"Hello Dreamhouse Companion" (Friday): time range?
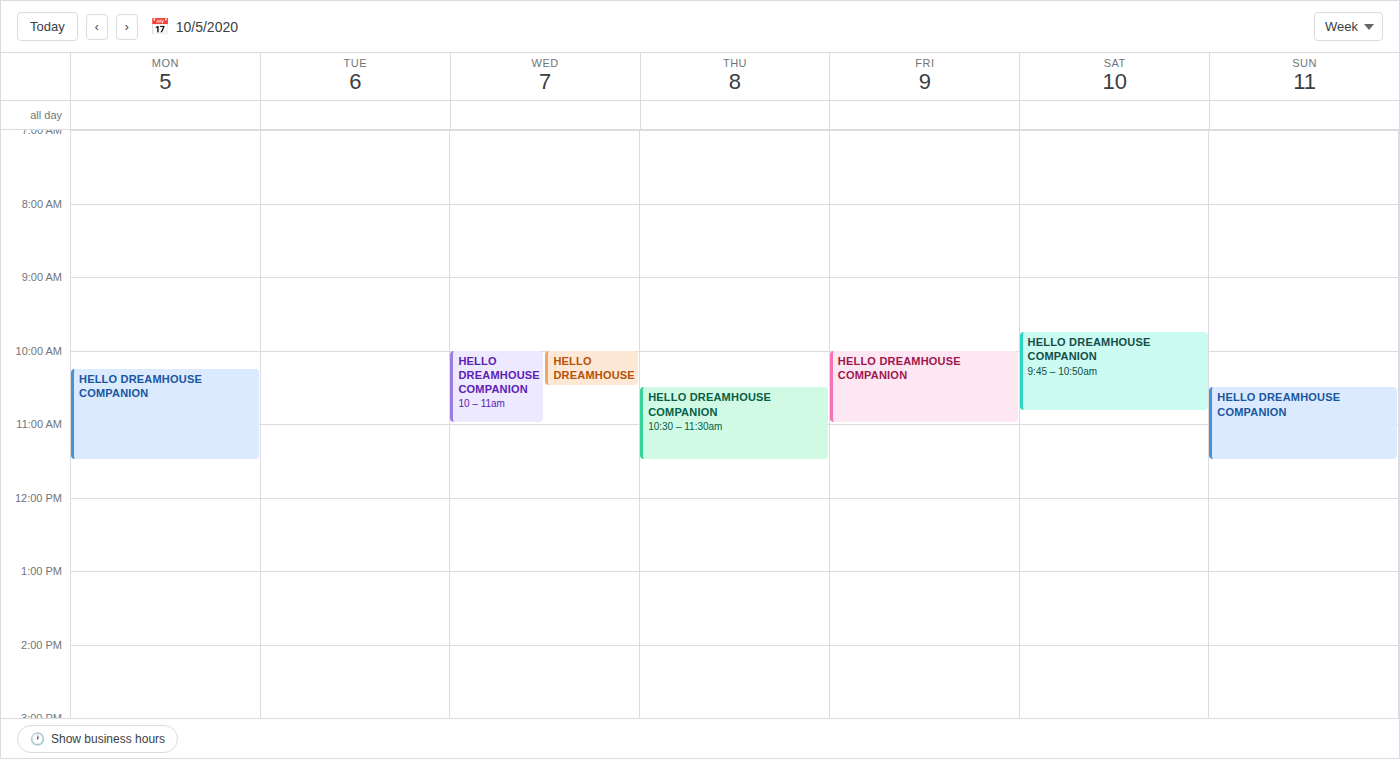
10:00 to 11:00